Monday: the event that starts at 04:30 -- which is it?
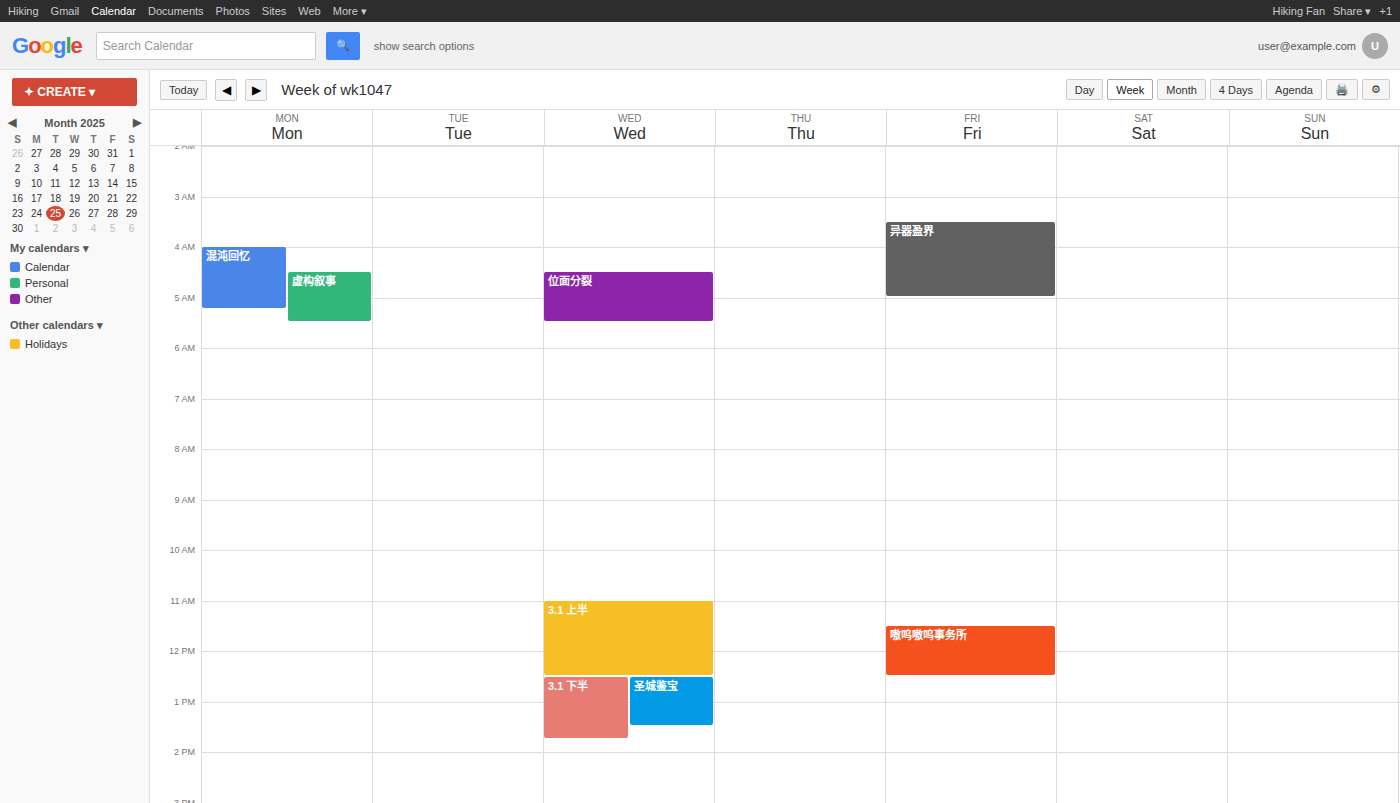
"虚构叙事"